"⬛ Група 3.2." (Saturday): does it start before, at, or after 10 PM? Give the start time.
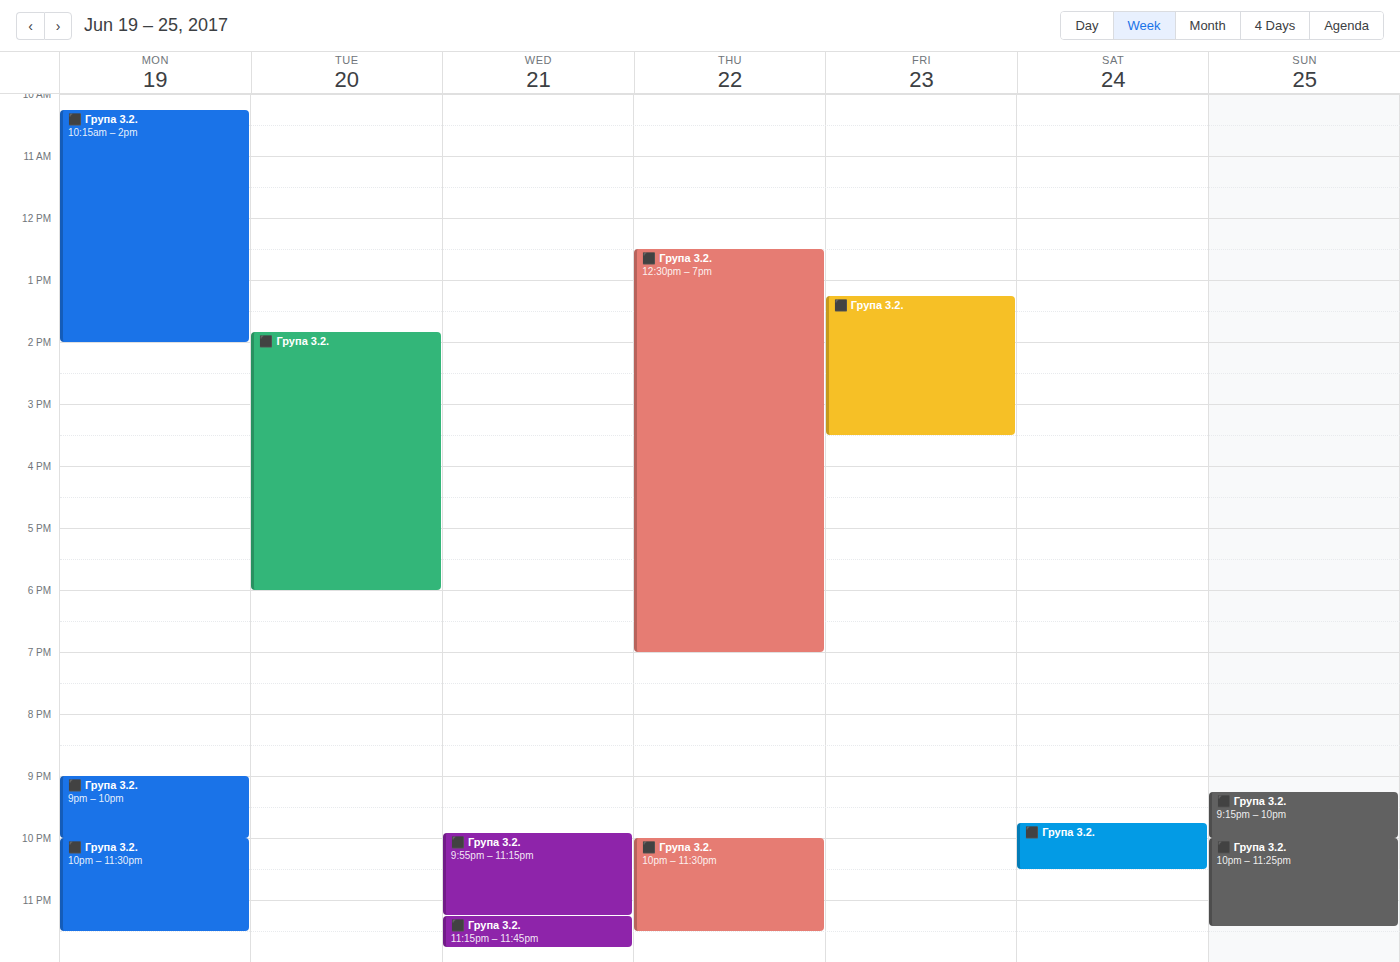
9:45 PM -- before 10 PM, 15 minutes above the 10 PM line.